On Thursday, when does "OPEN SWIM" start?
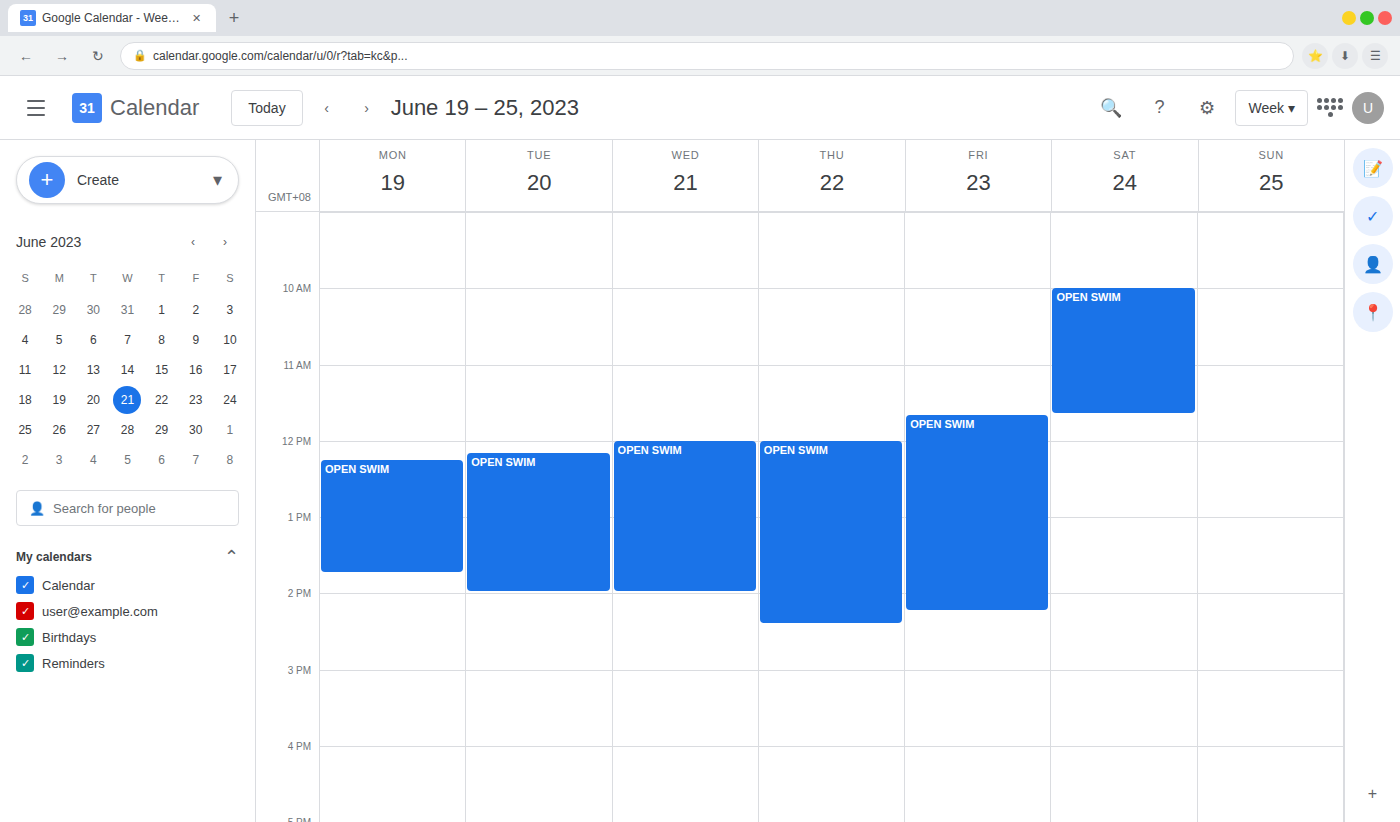
12:00 PM